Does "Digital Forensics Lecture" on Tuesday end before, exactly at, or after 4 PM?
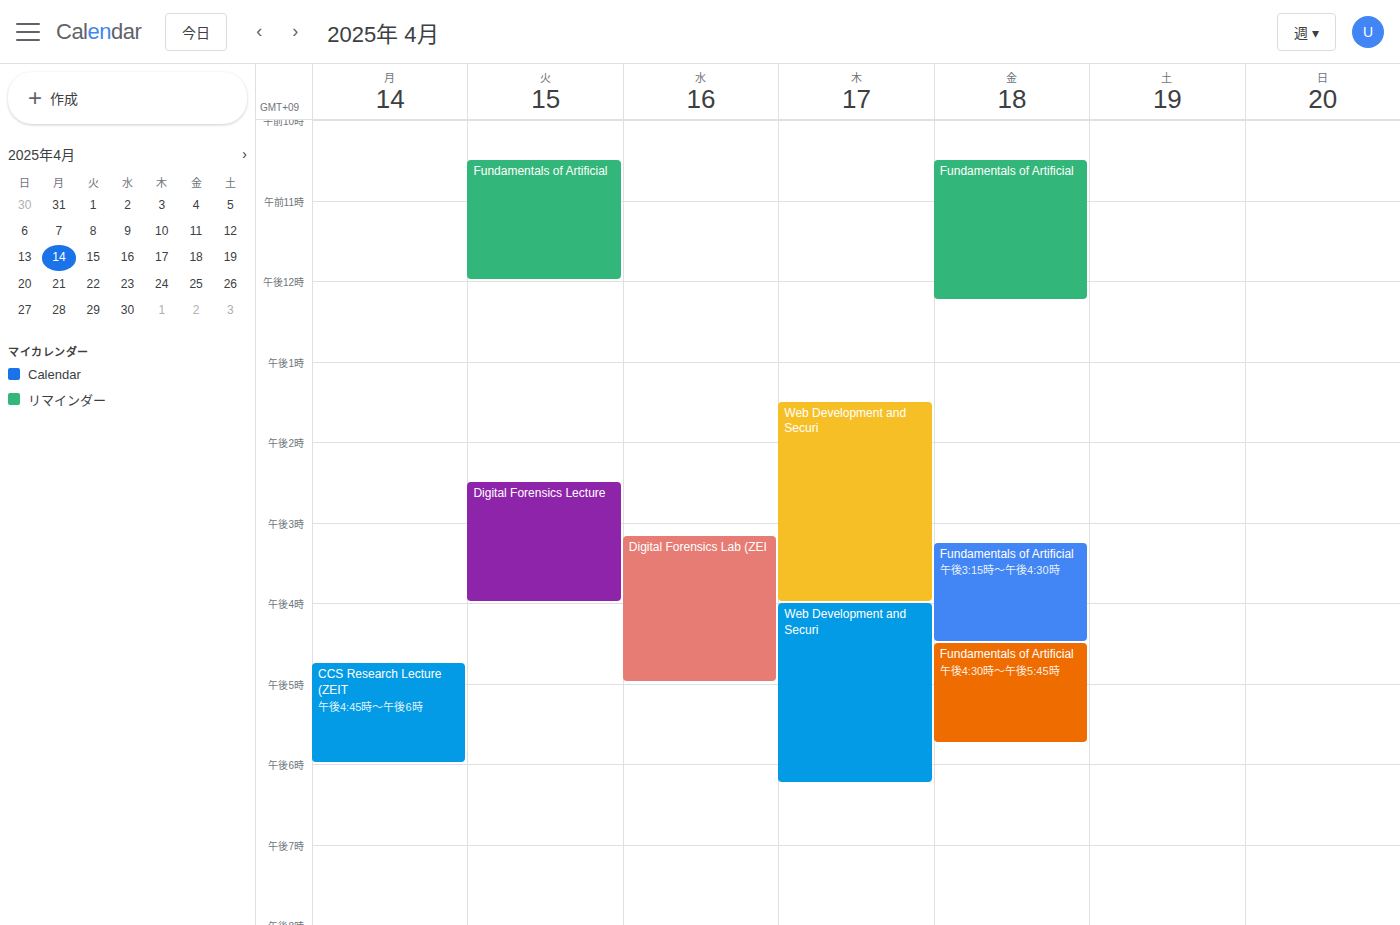
4:00 PM -- exactly at 4 PM, on the 4 PM line.